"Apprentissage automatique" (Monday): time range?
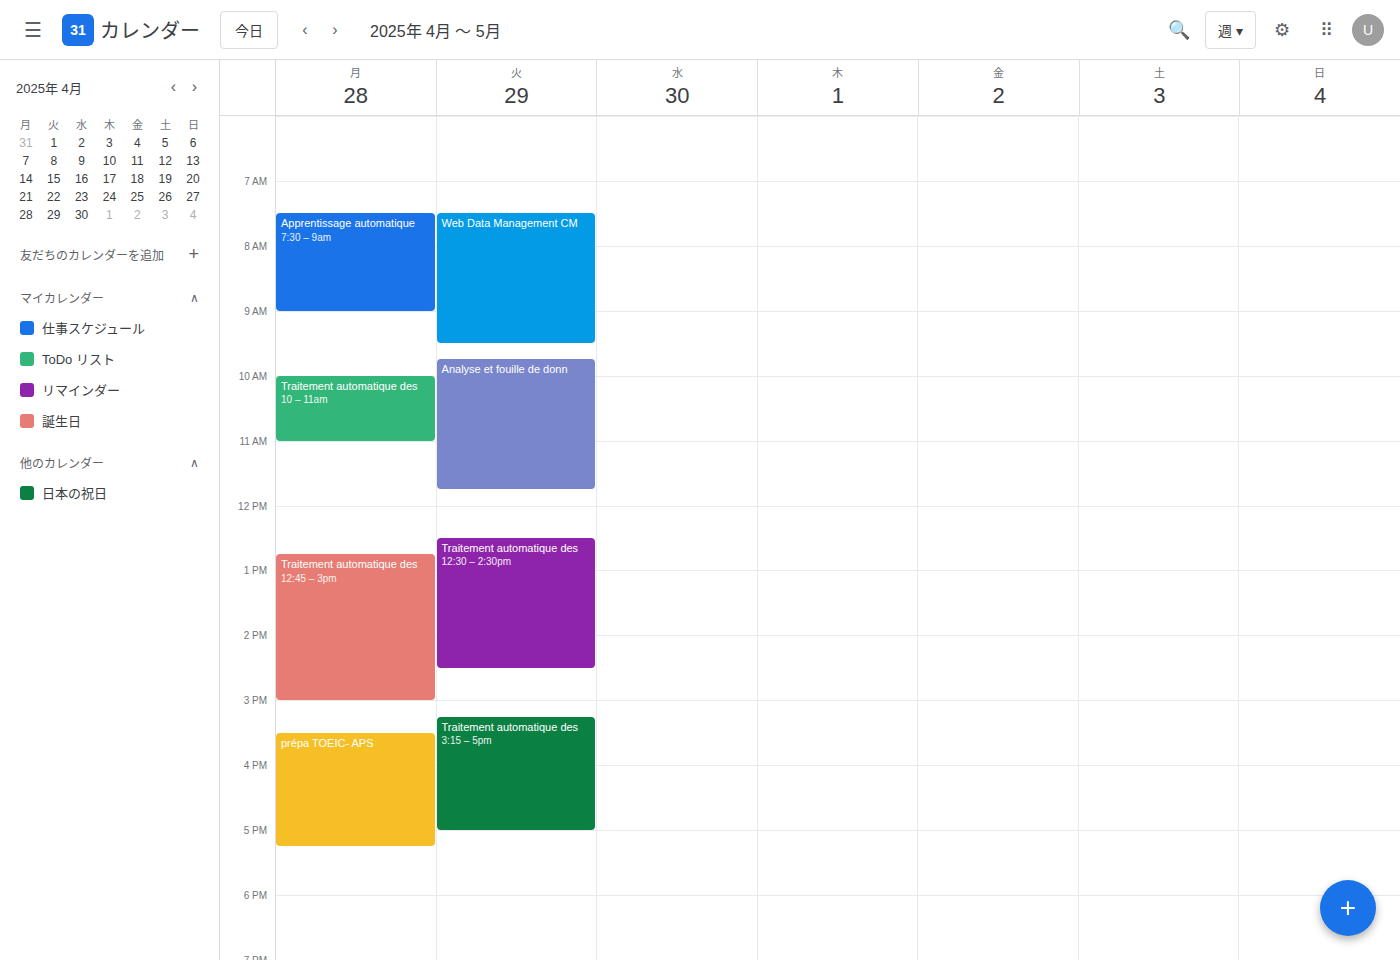
7:30 AM to 9:00 AM